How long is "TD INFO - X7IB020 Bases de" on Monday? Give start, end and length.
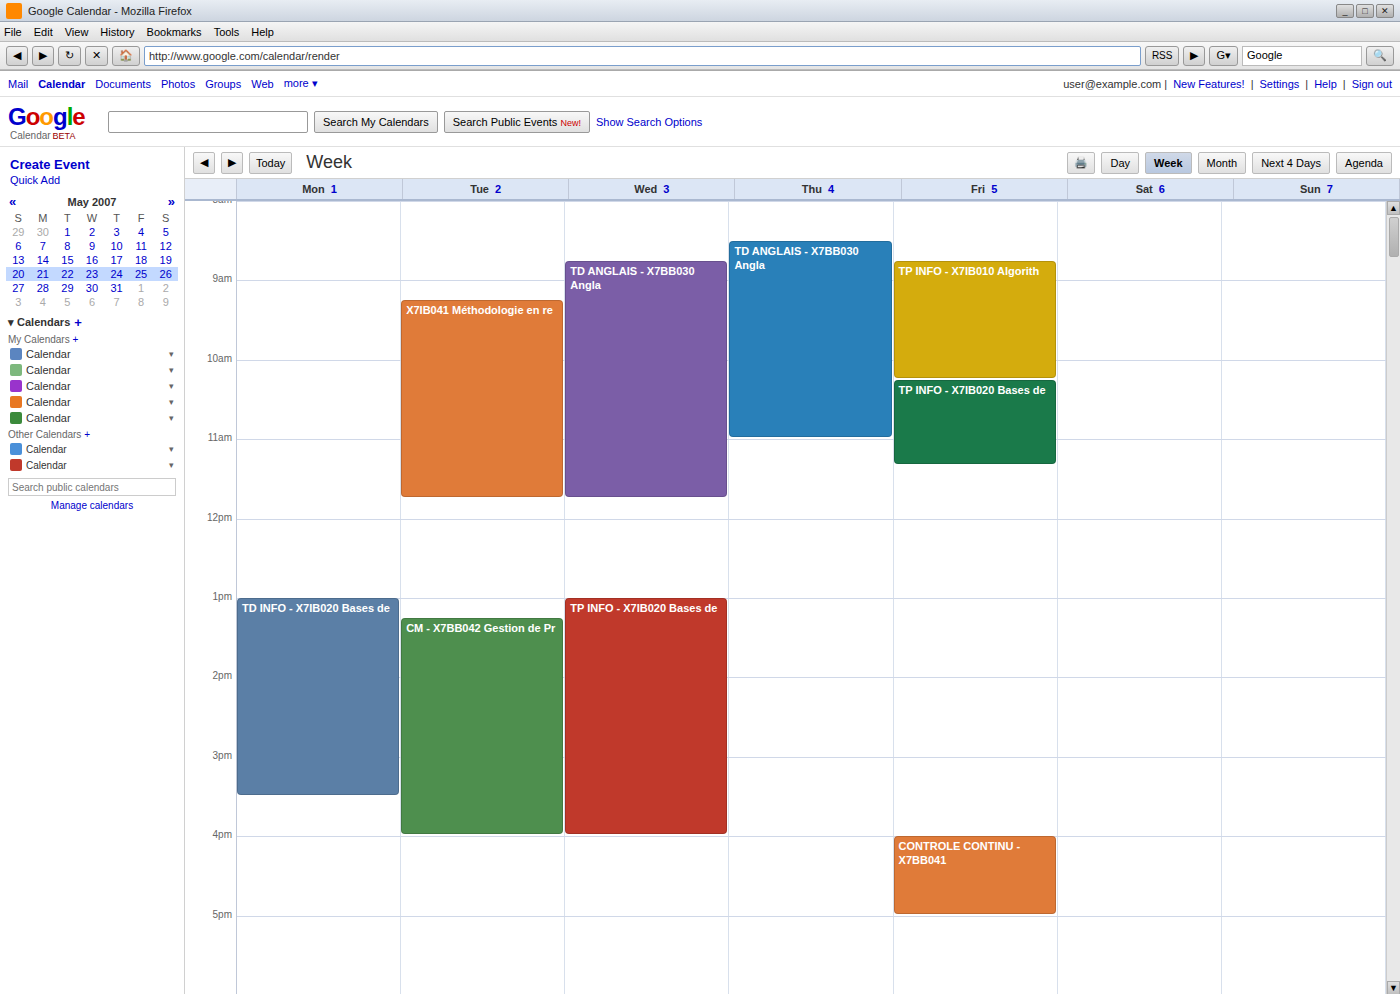
1:00 PM to 3:30 PM, 2 hours 30 minutes